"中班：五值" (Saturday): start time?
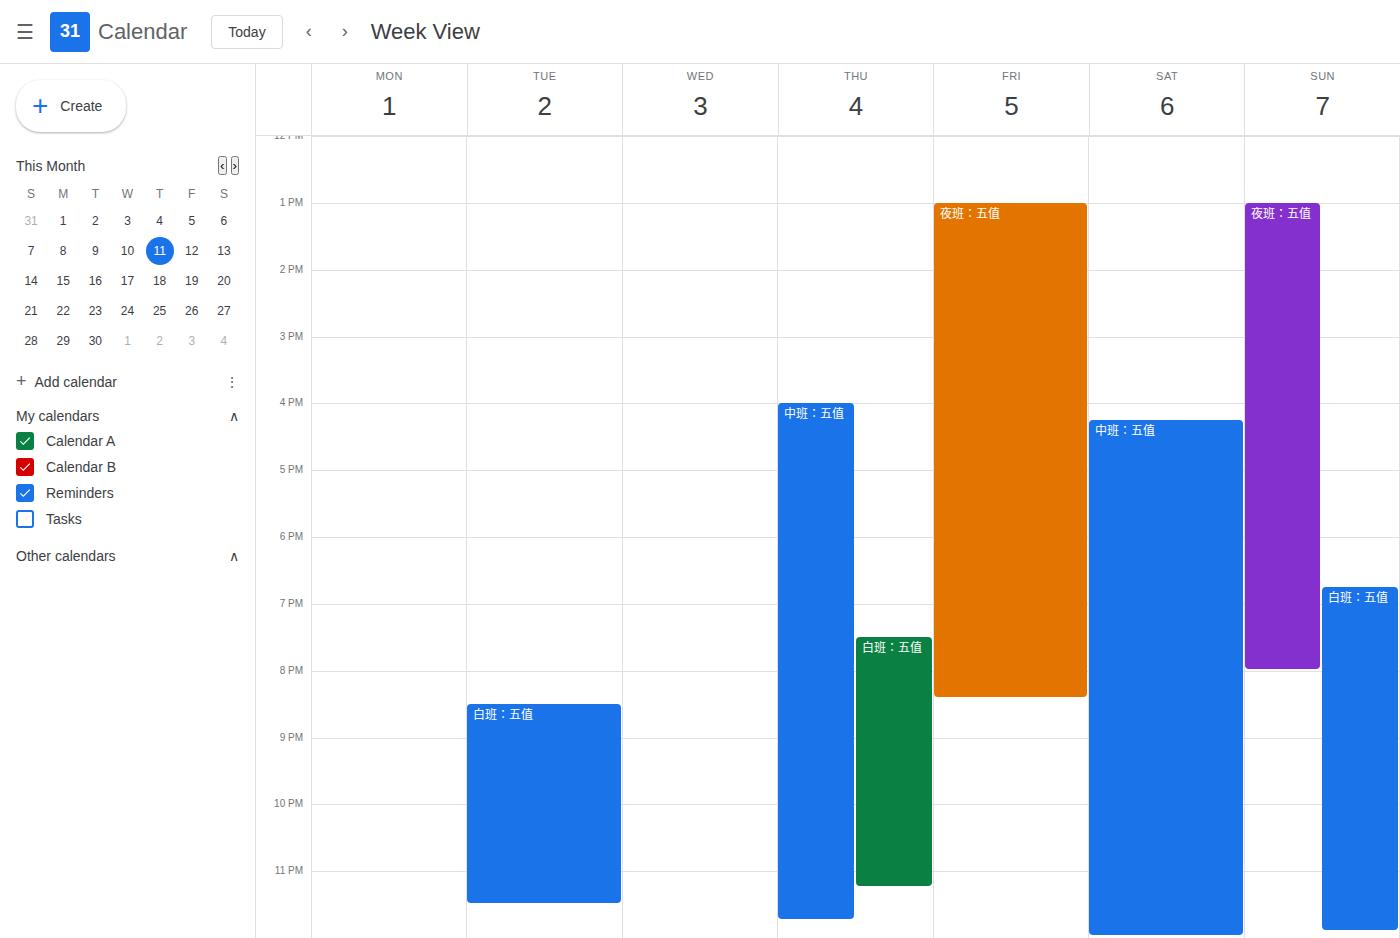
16:15